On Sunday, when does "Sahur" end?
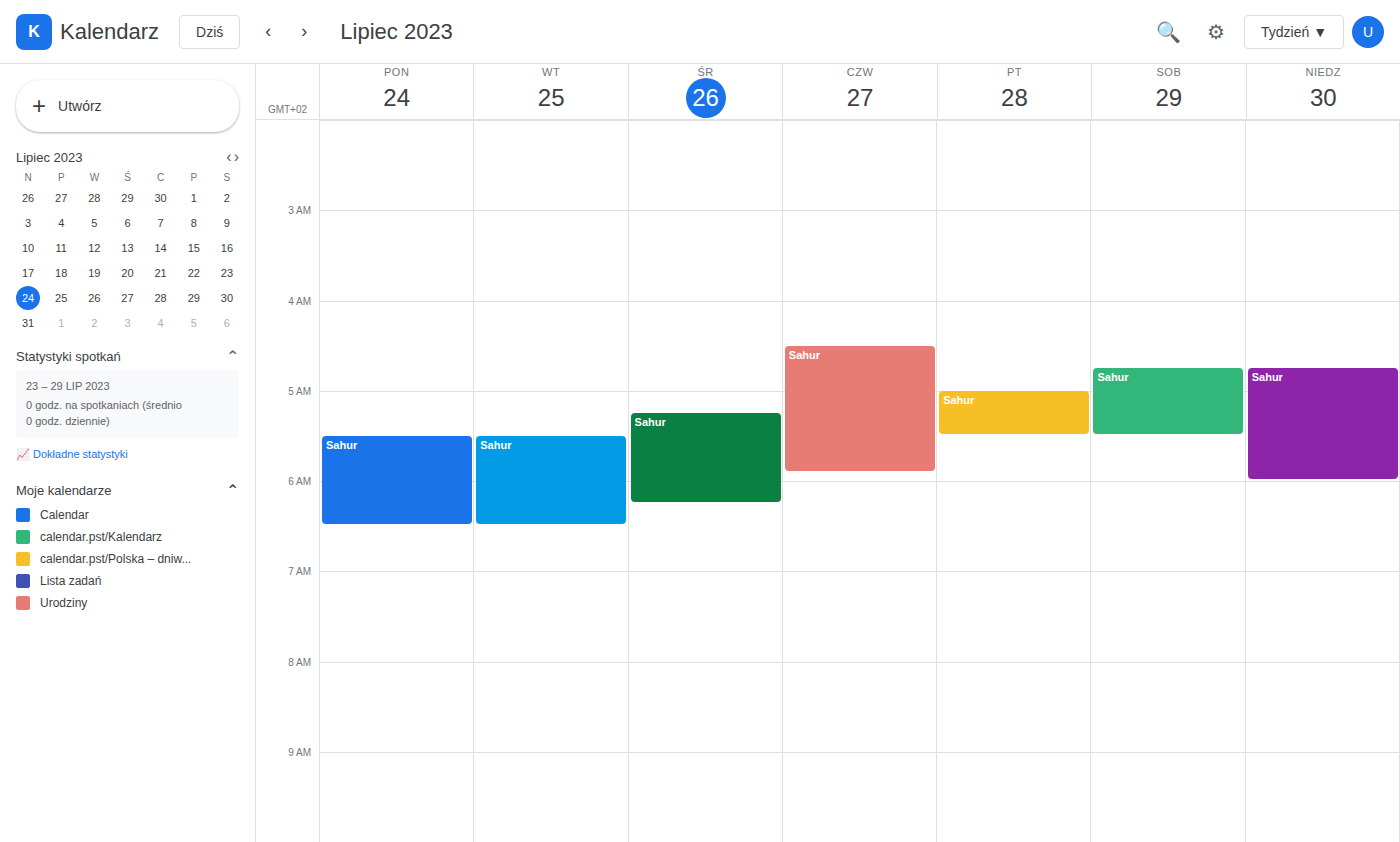
6:00 AM